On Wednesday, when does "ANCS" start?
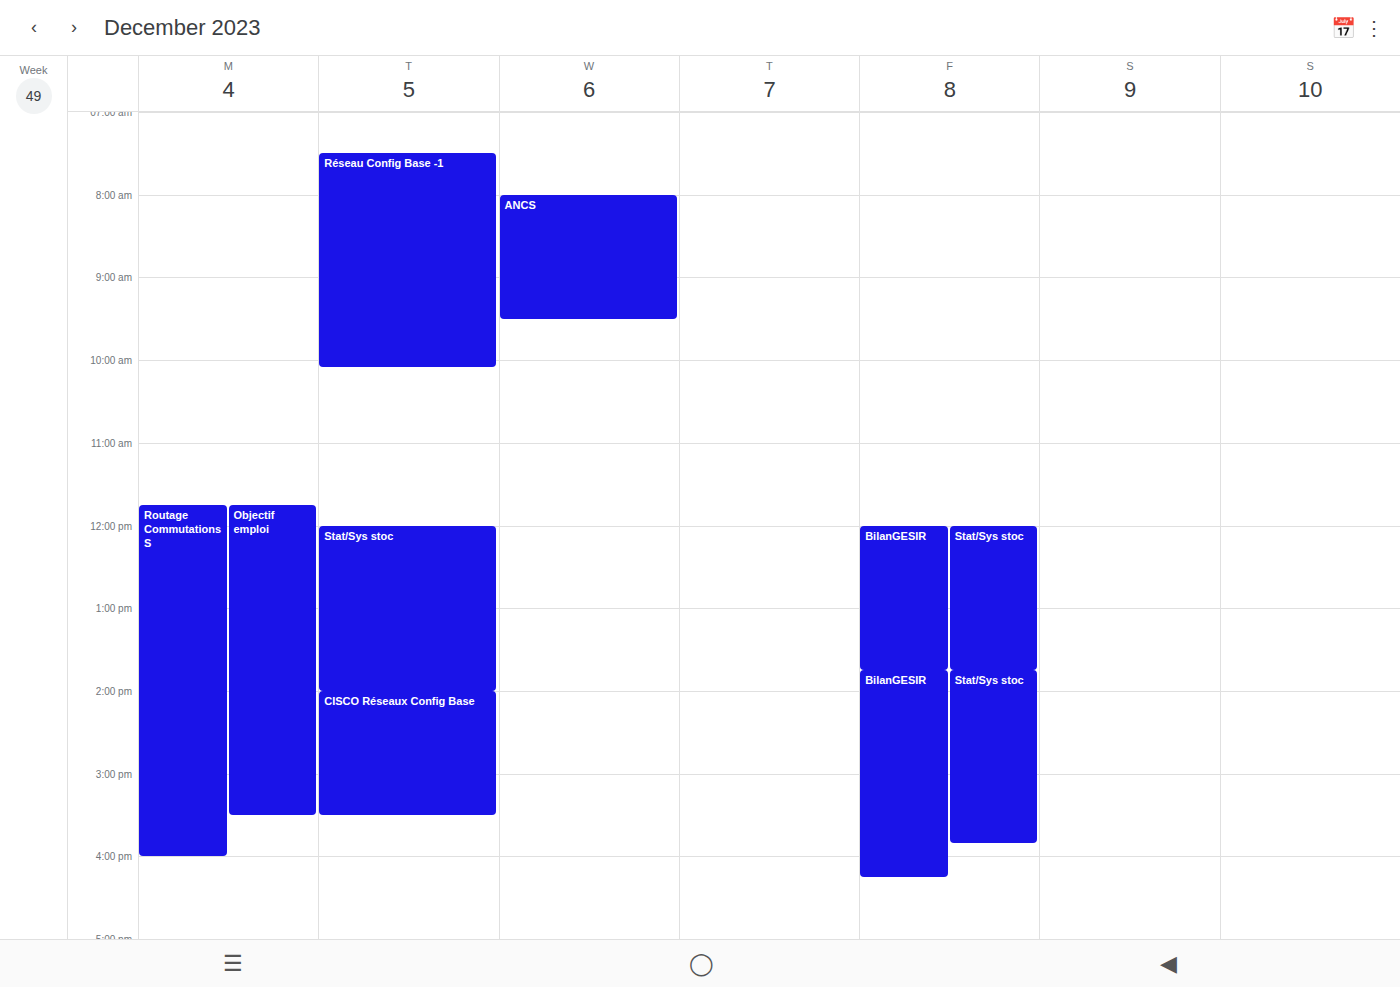
8:00 AM